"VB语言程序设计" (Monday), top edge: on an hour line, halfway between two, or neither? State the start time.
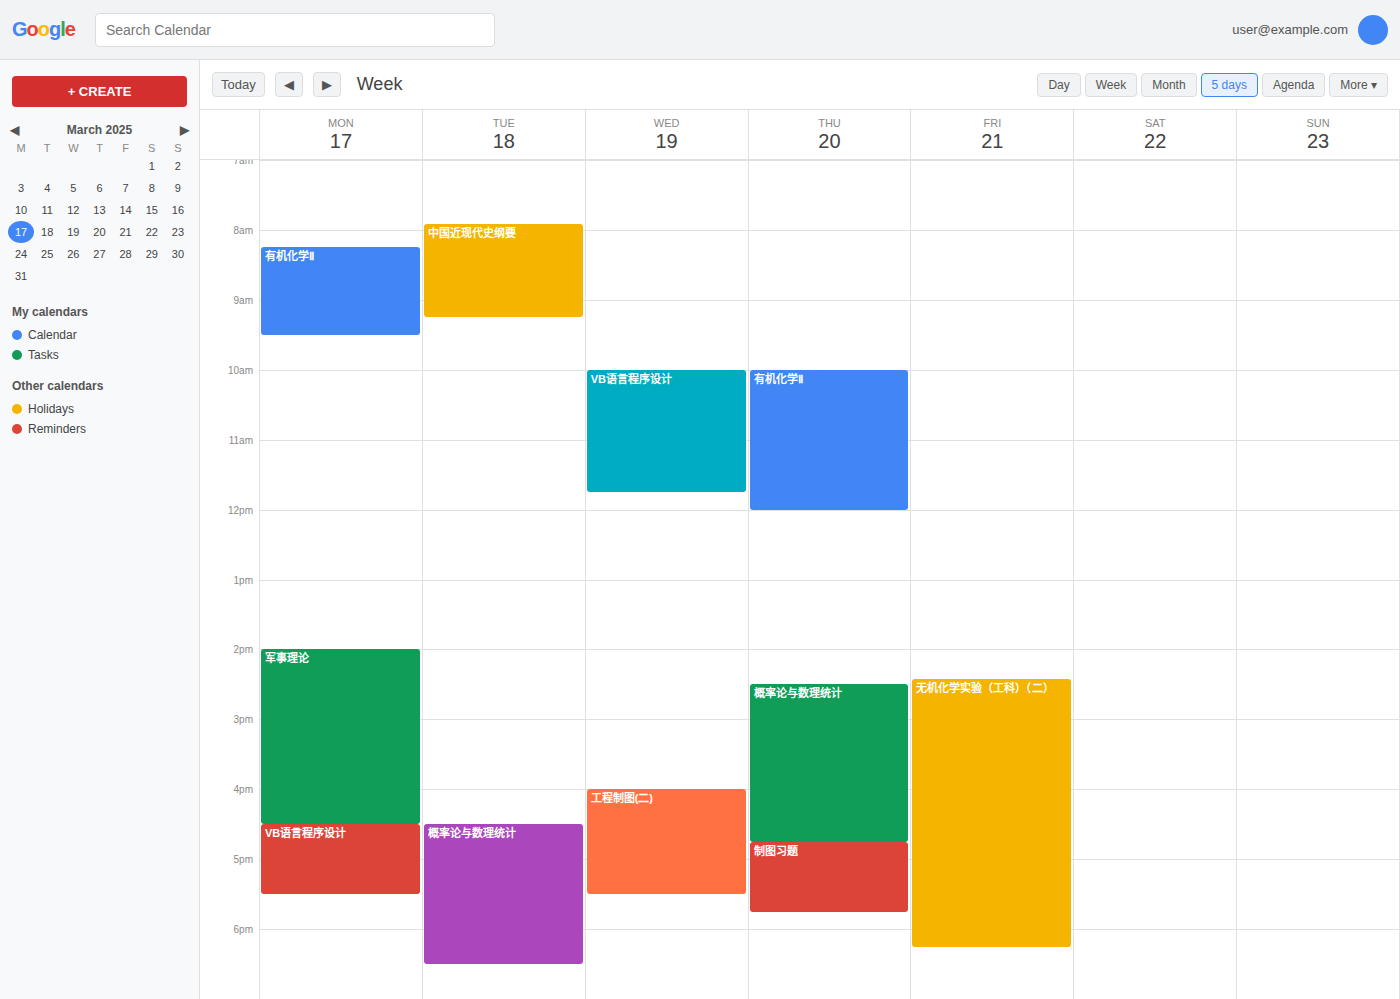
4:30 PM -- halfway between the 4 PM and 5 PM lines.